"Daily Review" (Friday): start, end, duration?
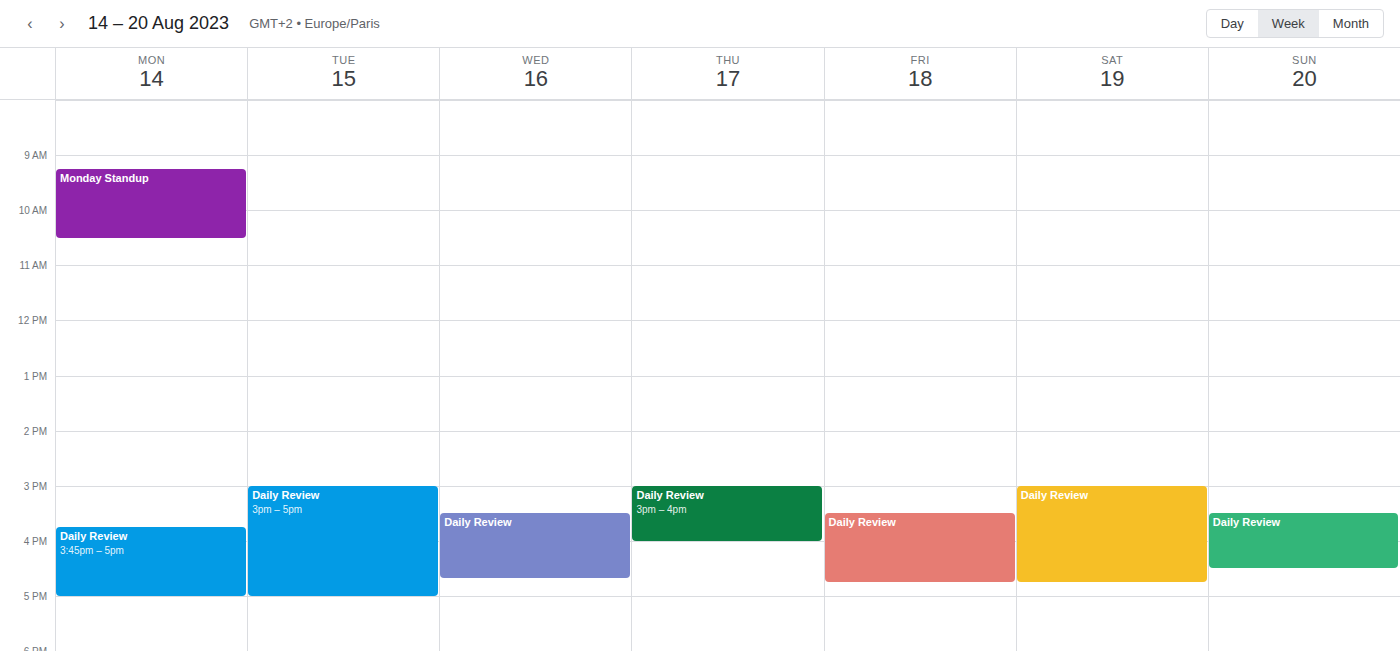
3:30 PM to 4:45 PM, 1 hour 15 minutes